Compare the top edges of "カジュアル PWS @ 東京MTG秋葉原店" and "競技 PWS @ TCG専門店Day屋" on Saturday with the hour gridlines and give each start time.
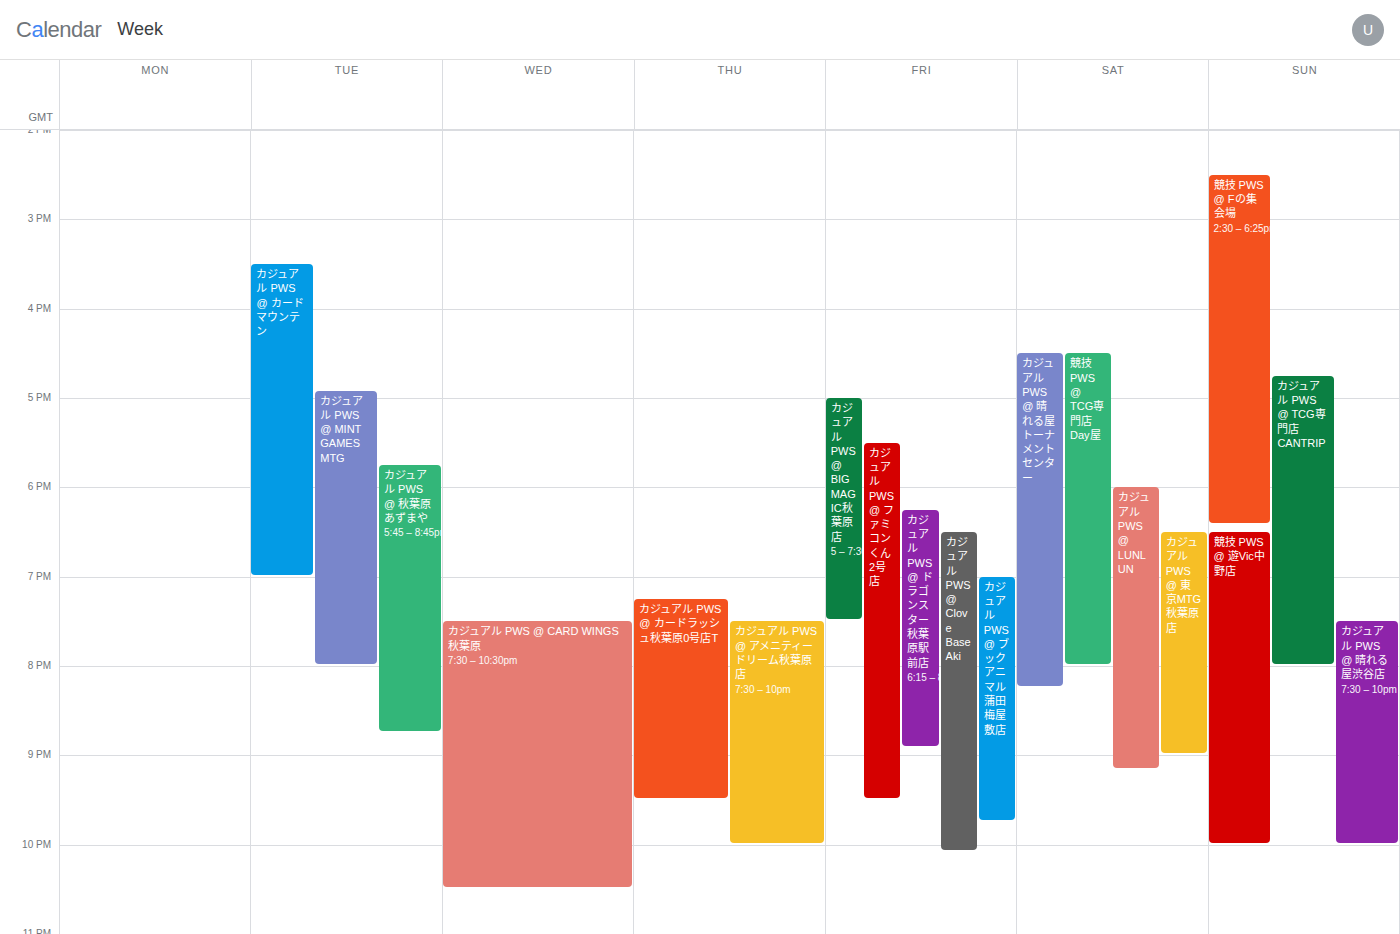
"カジュアル PWS @ 東京MTG秋葉原店": 6:30 PM, halfway between the 6 PM and 7 PM lines. "競技 PWS @ TCG専門店Day屋": 4:30 PM, halfway between the 4 PM and 5 PM lines.